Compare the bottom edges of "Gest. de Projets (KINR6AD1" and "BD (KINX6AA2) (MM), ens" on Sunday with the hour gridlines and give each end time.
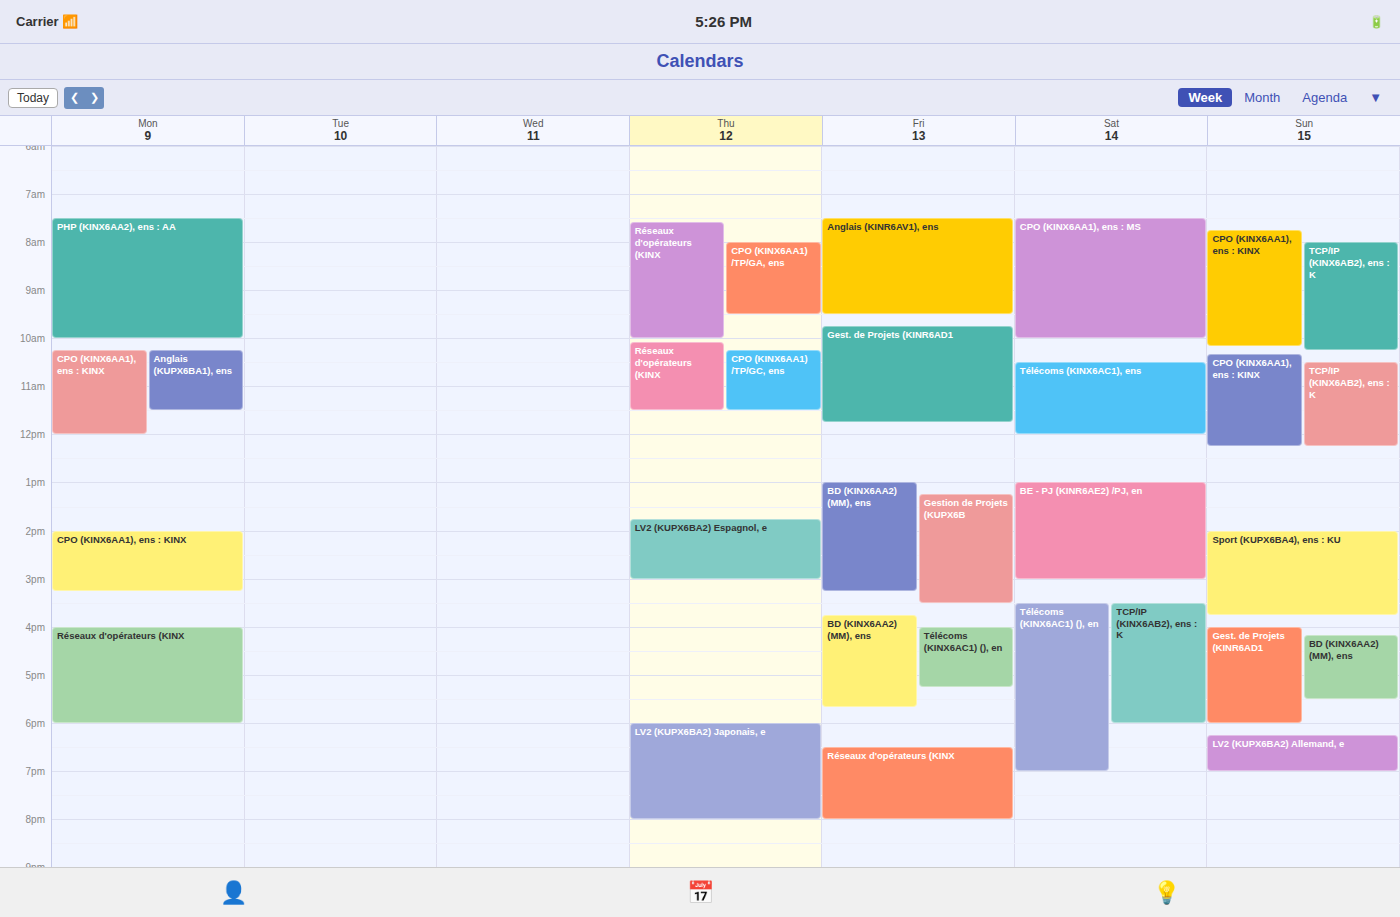
"Gest. de Projets (KINR6AD1": 6:00 PM, exactly on the 6 PM line. "BD (KINX6AA2) (MM), ens": 5:30 PM, halfway between the 5 PM and 6 PM lines.